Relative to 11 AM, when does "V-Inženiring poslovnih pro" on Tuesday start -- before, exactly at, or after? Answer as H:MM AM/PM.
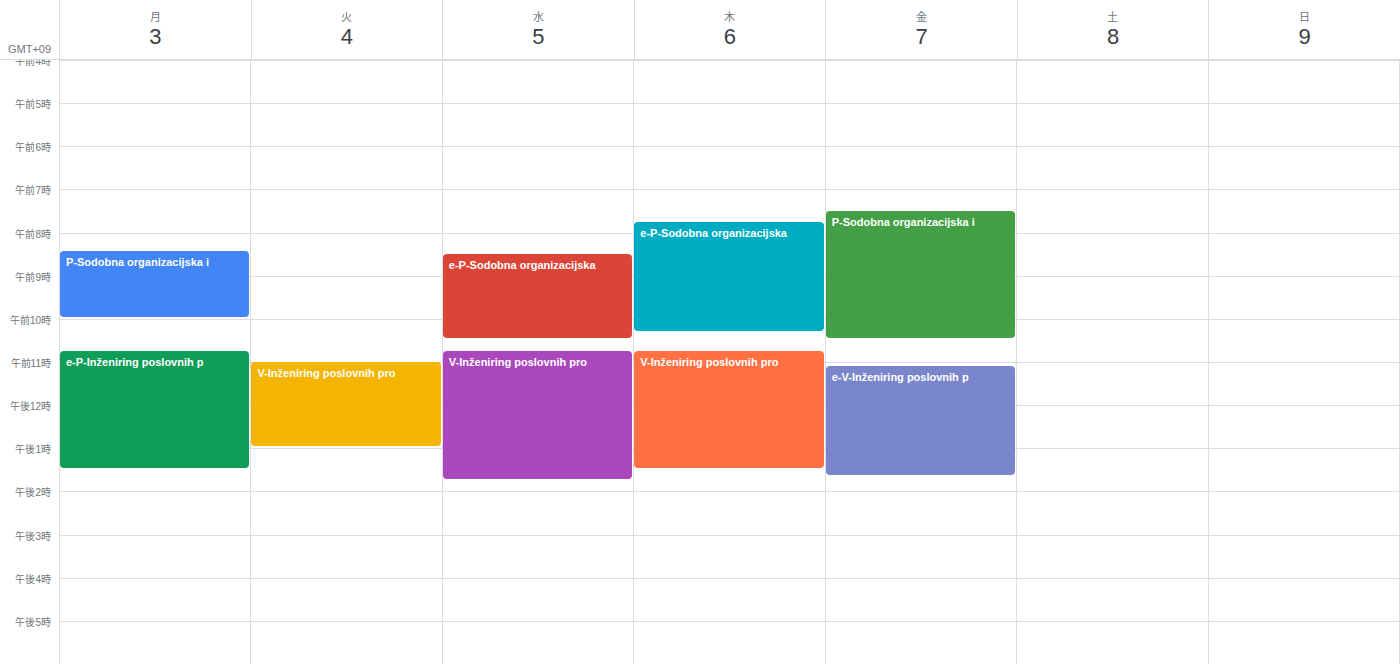
11:00 AM -- exactly at 11 AM, on the 11 AM line.